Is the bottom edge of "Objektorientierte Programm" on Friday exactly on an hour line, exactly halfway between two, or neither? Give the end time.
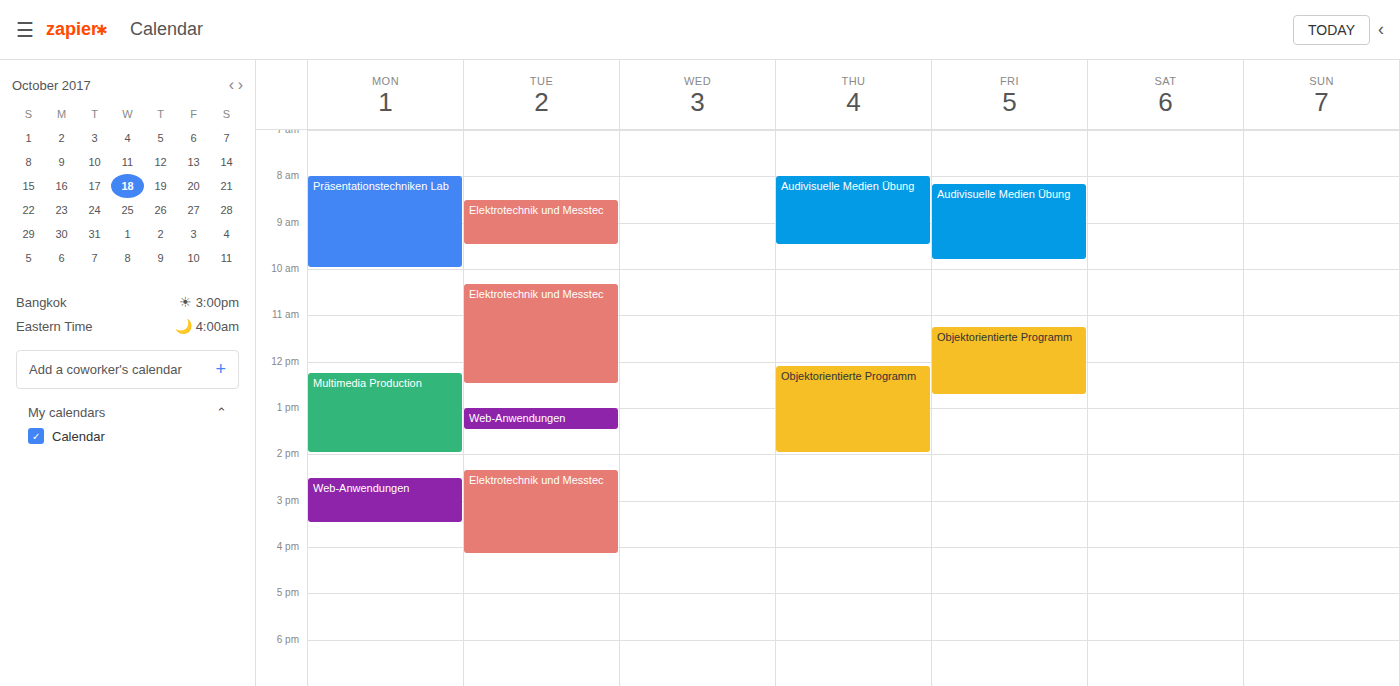
12:45 -- neither: three quarters of the way from the 12:00 line to the 13:00 line.